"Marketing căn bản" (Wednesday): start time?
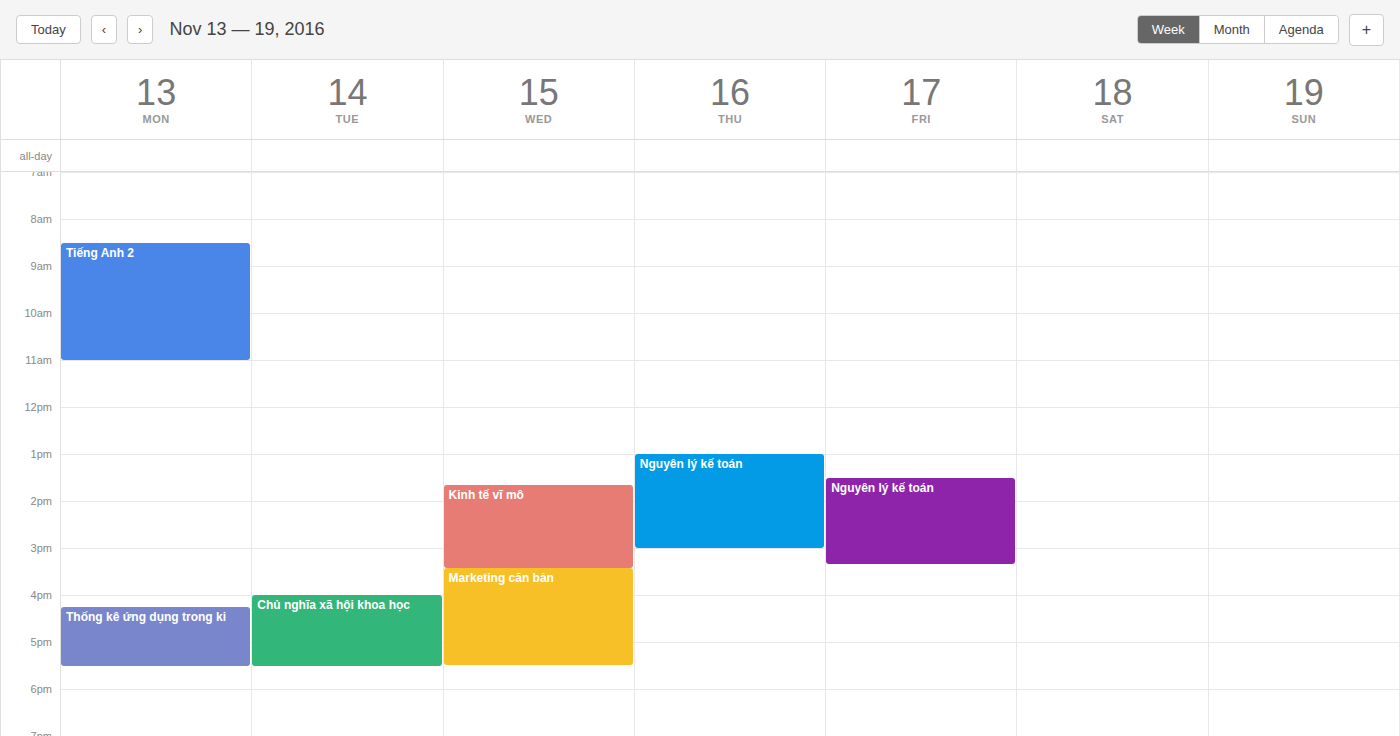
3:25 PM